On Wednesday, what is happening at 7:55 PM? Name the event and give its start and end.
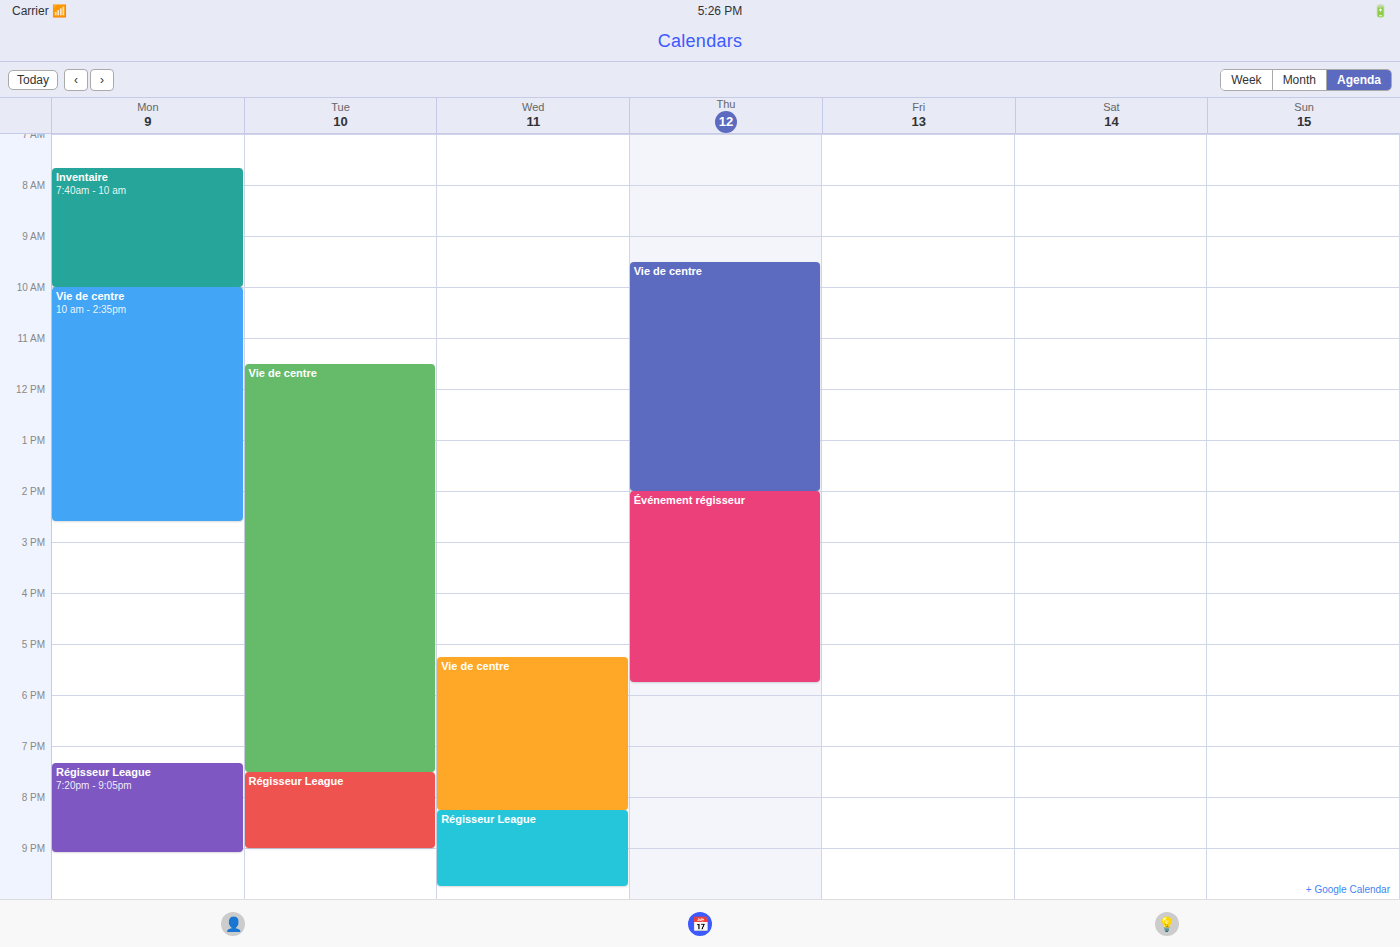
"Vie de centre", 5:15 PM to 8:15 PM